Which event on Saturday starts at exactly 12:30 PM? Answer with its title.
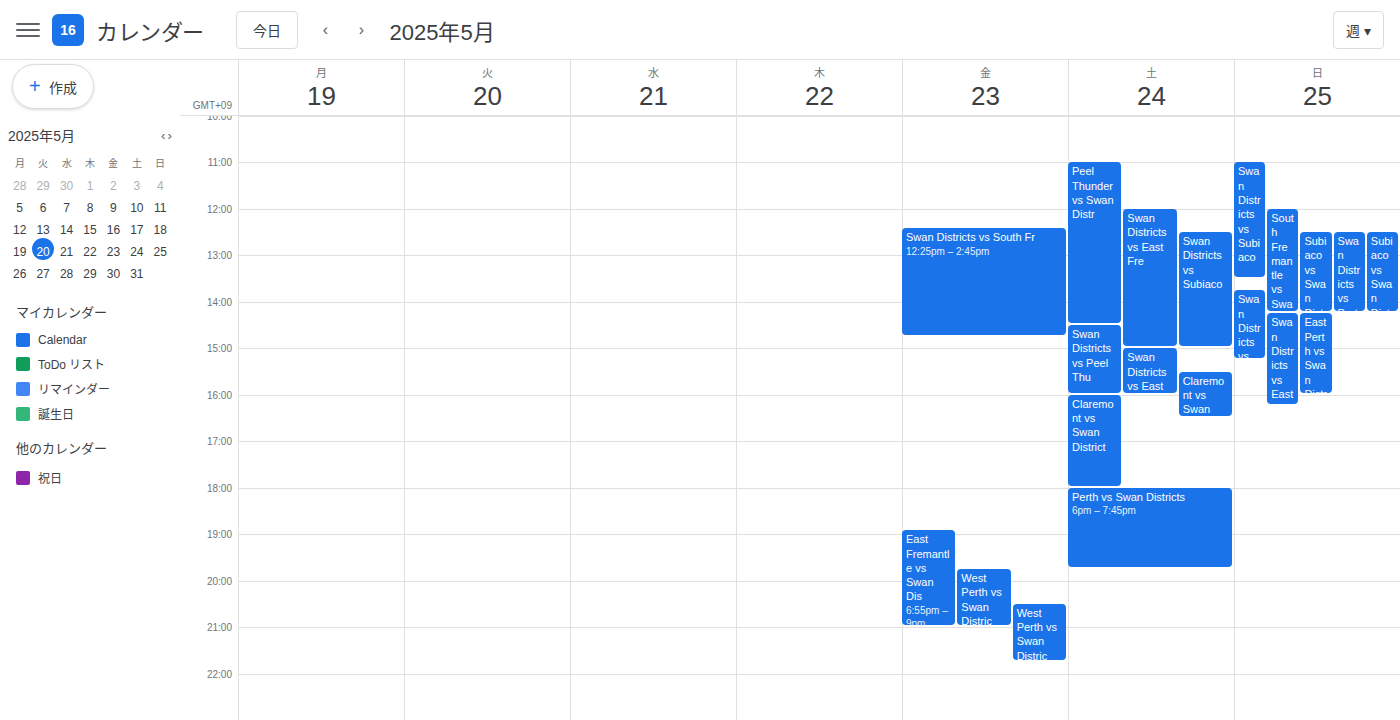
"Swan Districts vs Subiaco"